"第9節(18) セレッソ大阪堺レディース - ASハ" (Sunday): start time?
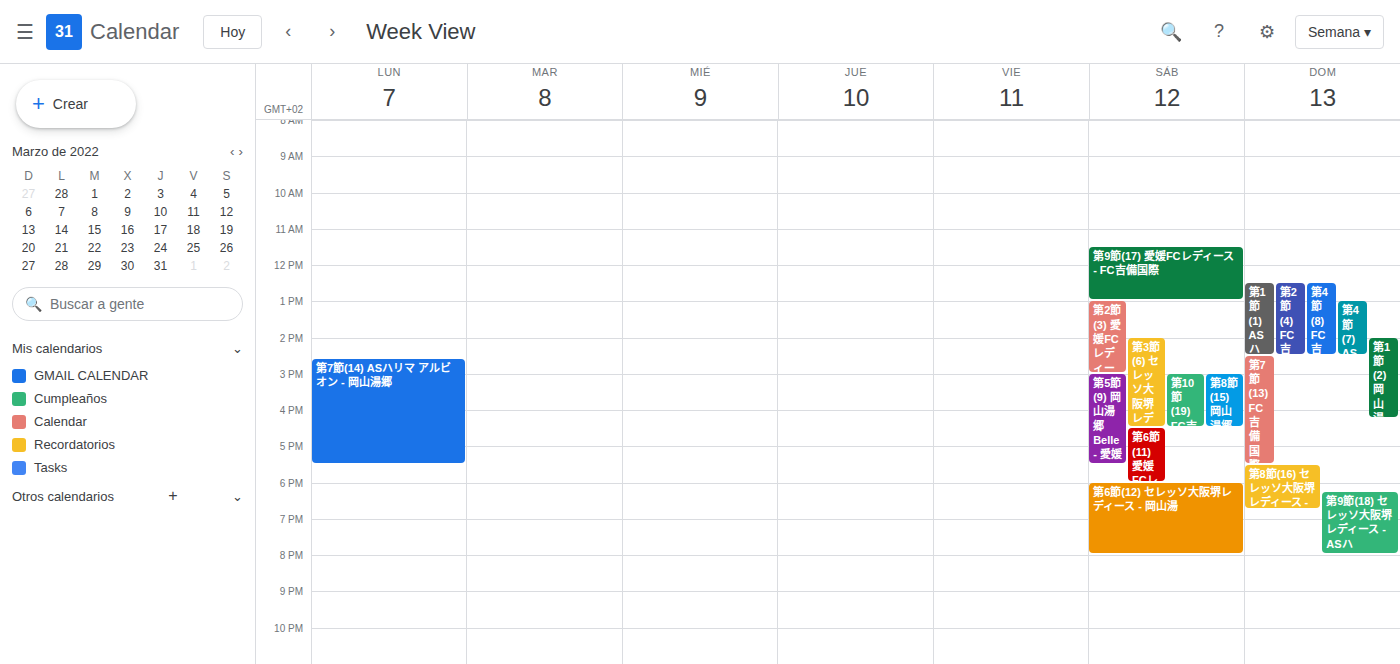
6:15 PM